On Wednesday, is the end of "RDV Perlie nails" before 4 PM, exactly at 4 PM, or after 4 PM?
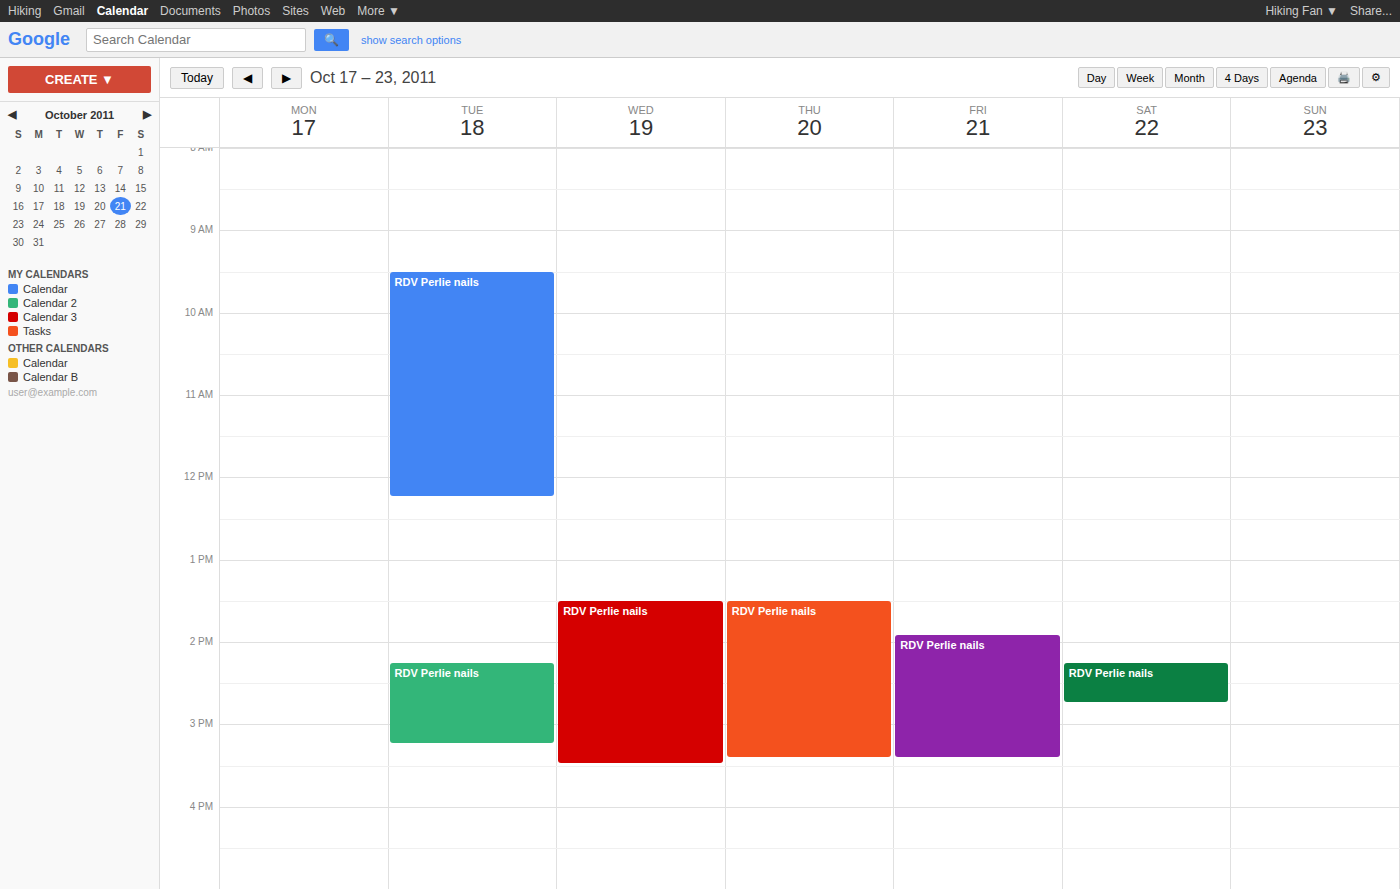
3:30 PM -- before 4 PM, 30 minutes above the 4 PM line.